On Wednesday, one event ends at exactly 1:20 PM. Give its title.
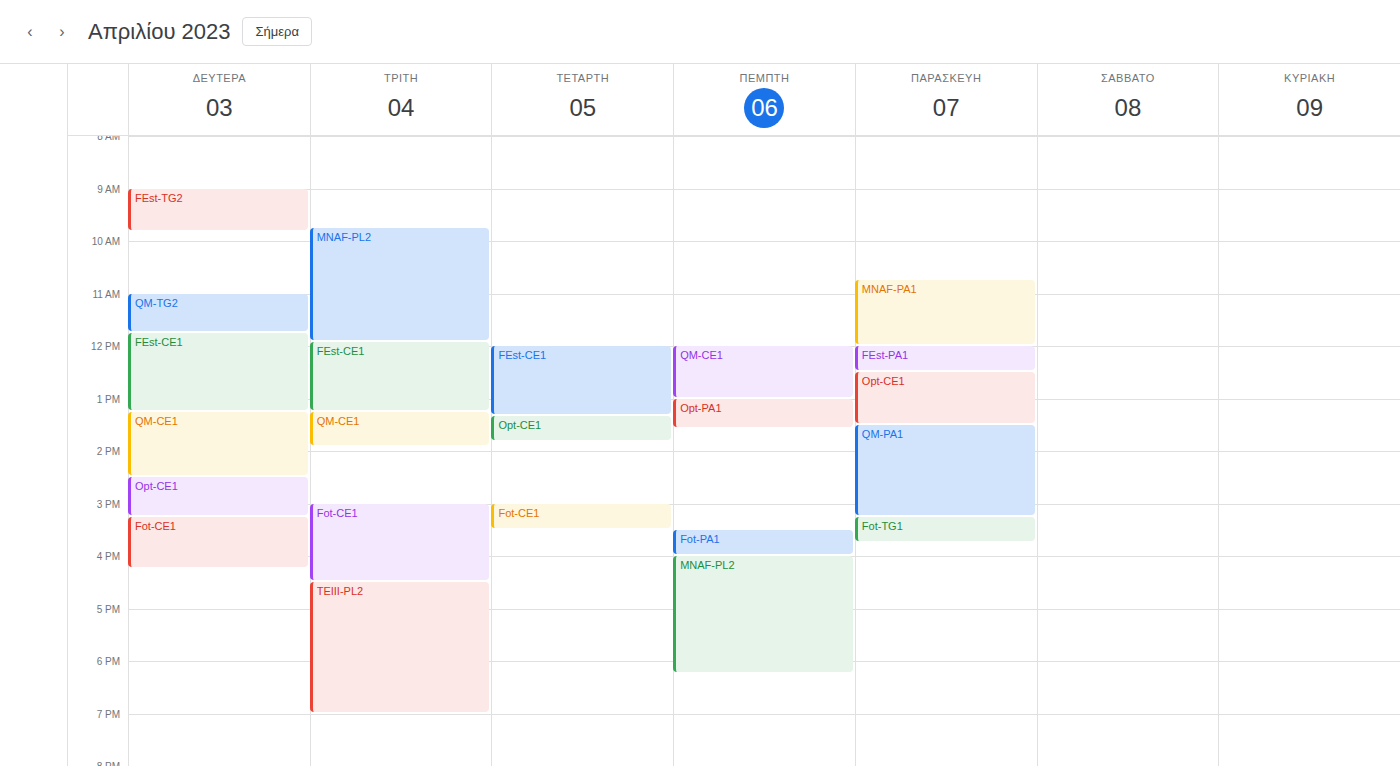
"FEst-CE1"